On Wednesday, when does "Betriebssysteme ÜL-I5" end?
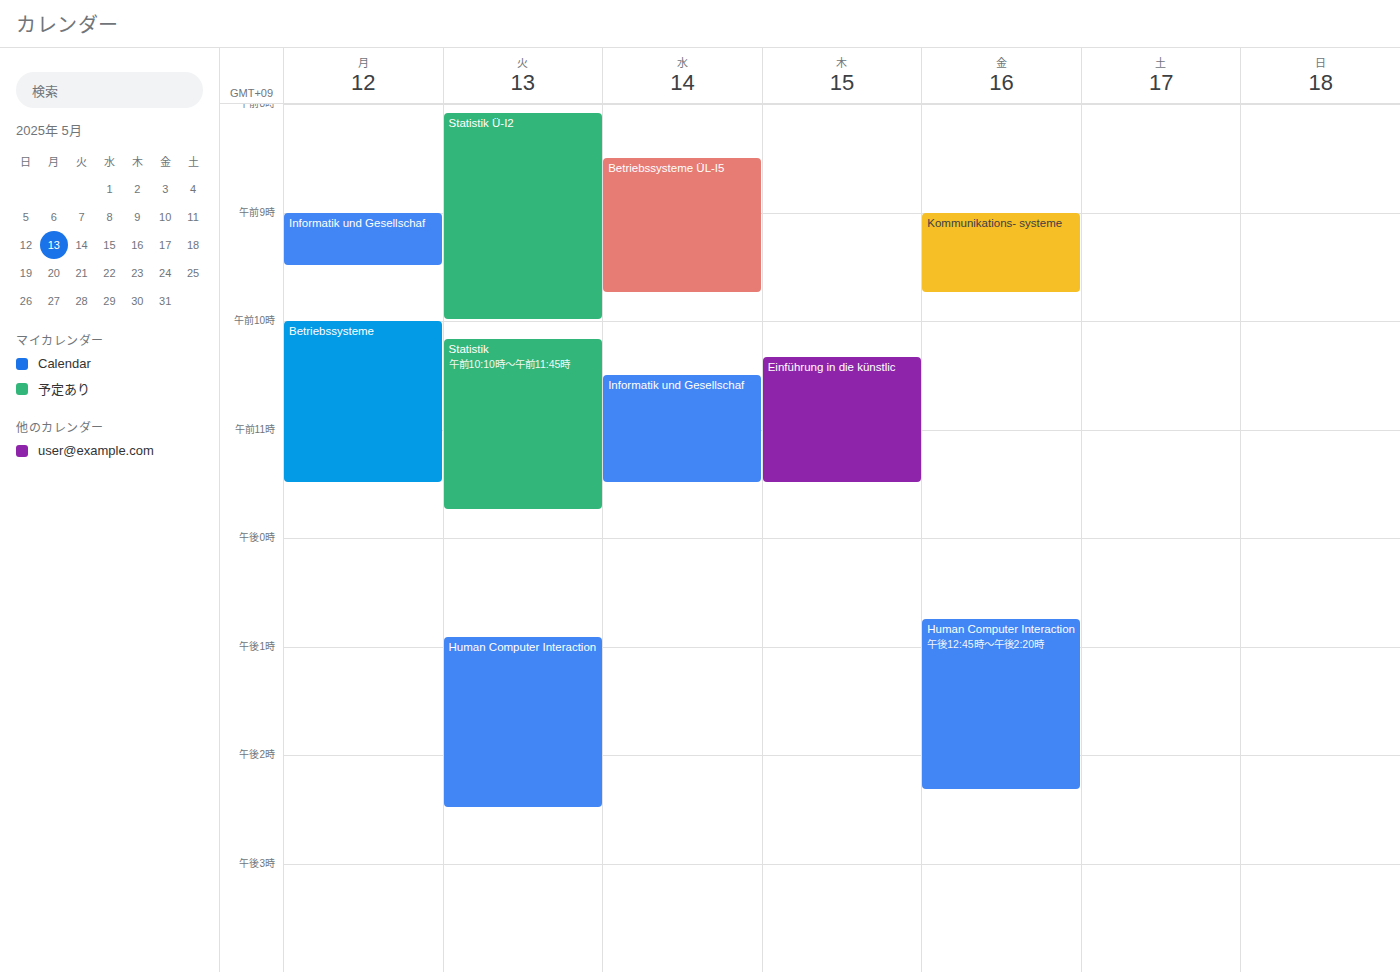
9:45 AM